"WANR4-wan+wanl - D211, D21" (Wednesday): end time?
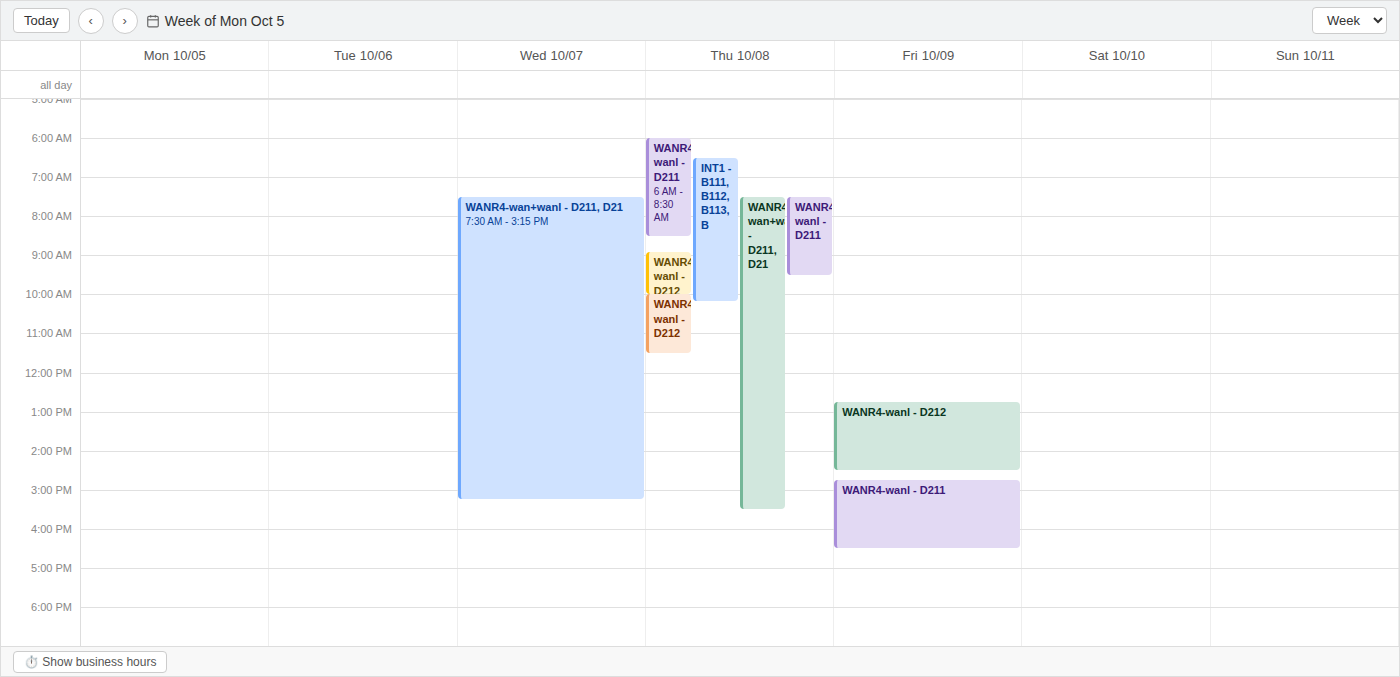
3:15 PM